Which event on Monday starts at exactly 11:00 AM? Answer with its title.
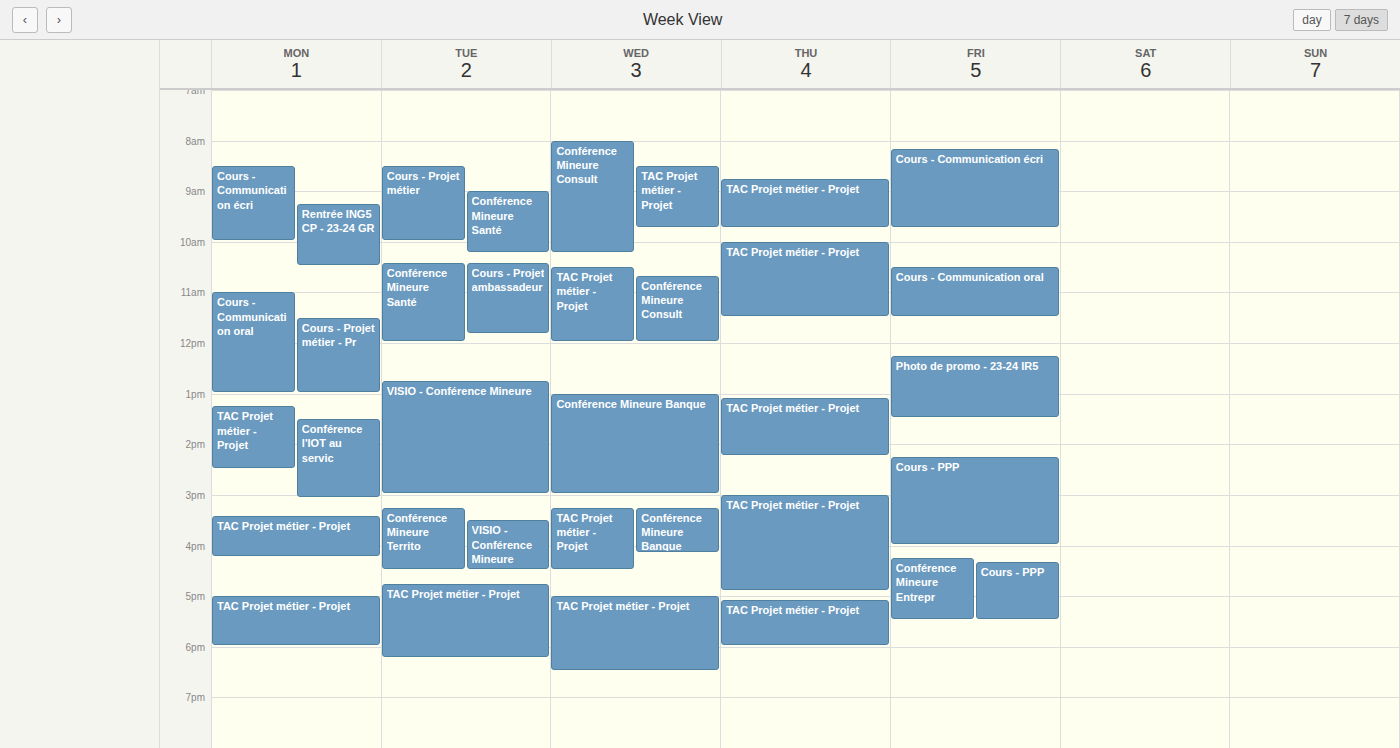
"Cours - Communication oral"